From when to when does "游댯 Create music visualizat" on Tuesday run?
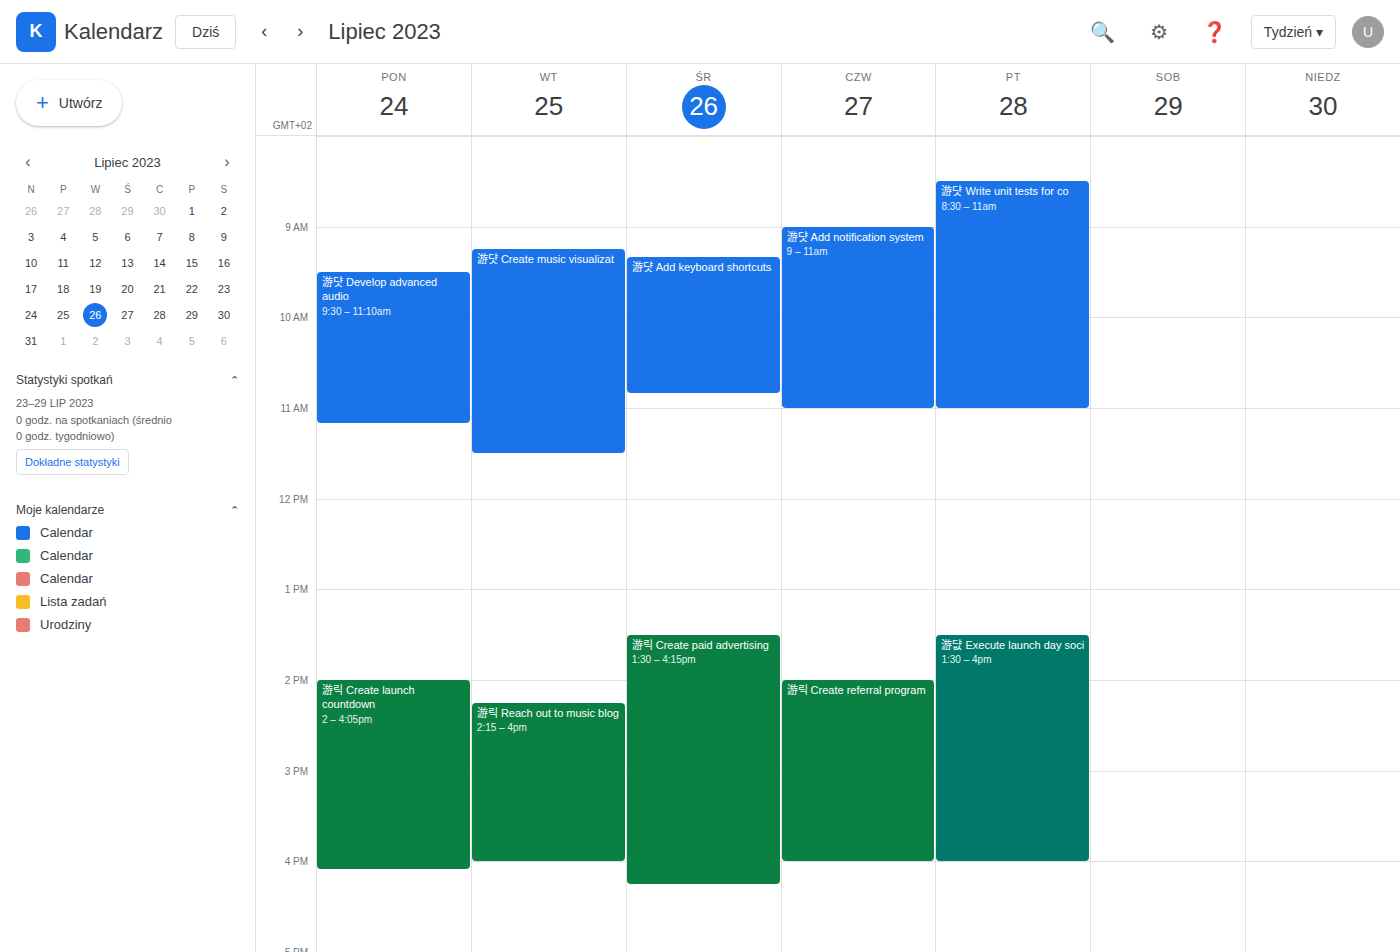
9:15 AM to 11:30 AM